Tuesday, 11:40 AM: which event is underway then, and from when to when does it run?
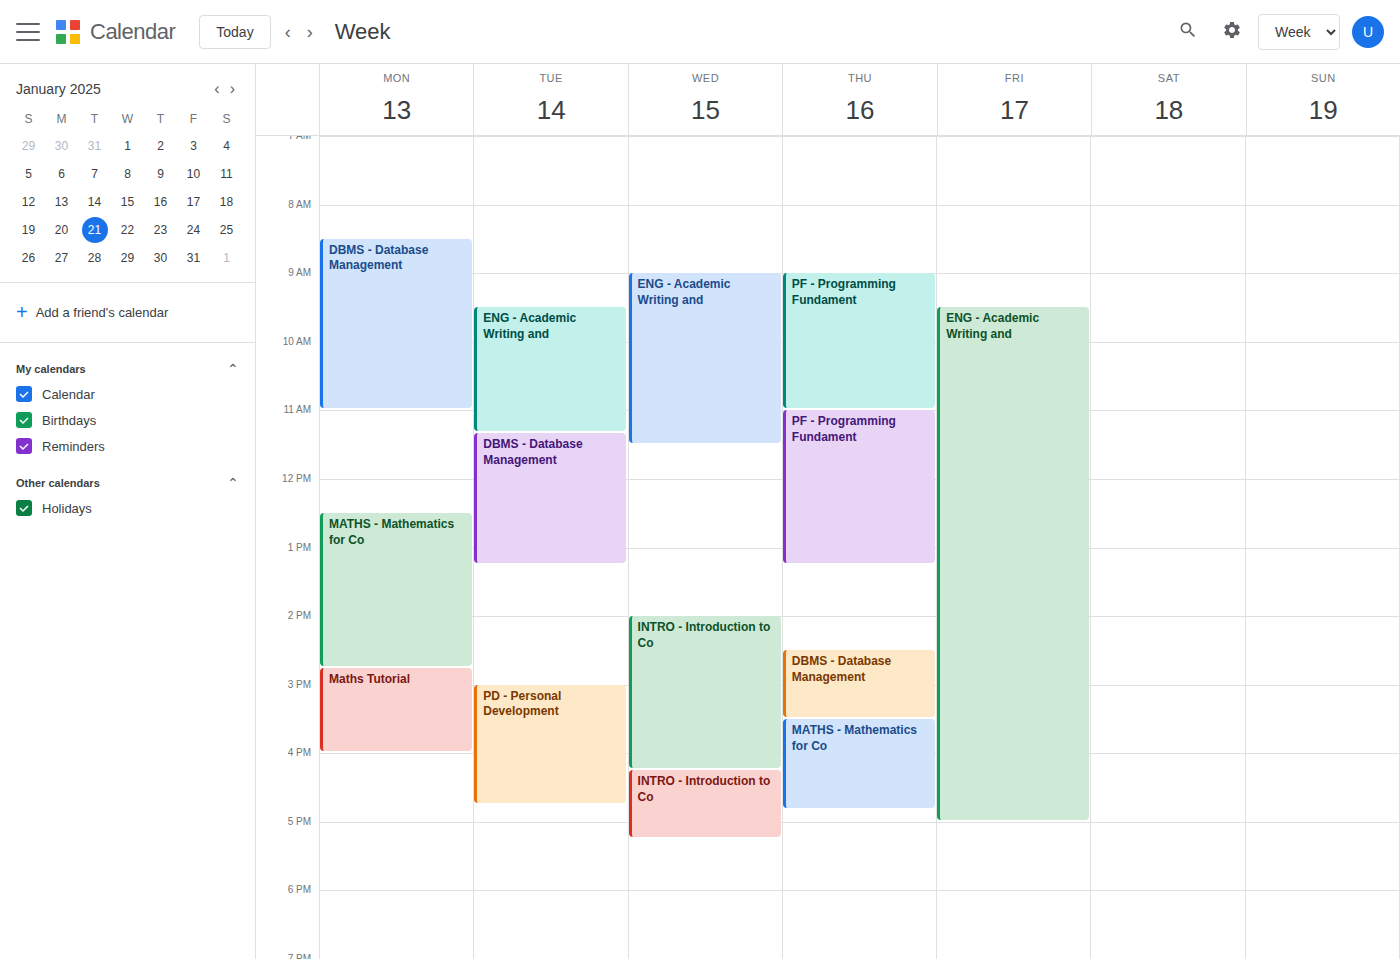
"DBMS - Database Management", 11:20 AM to 1:15 PM